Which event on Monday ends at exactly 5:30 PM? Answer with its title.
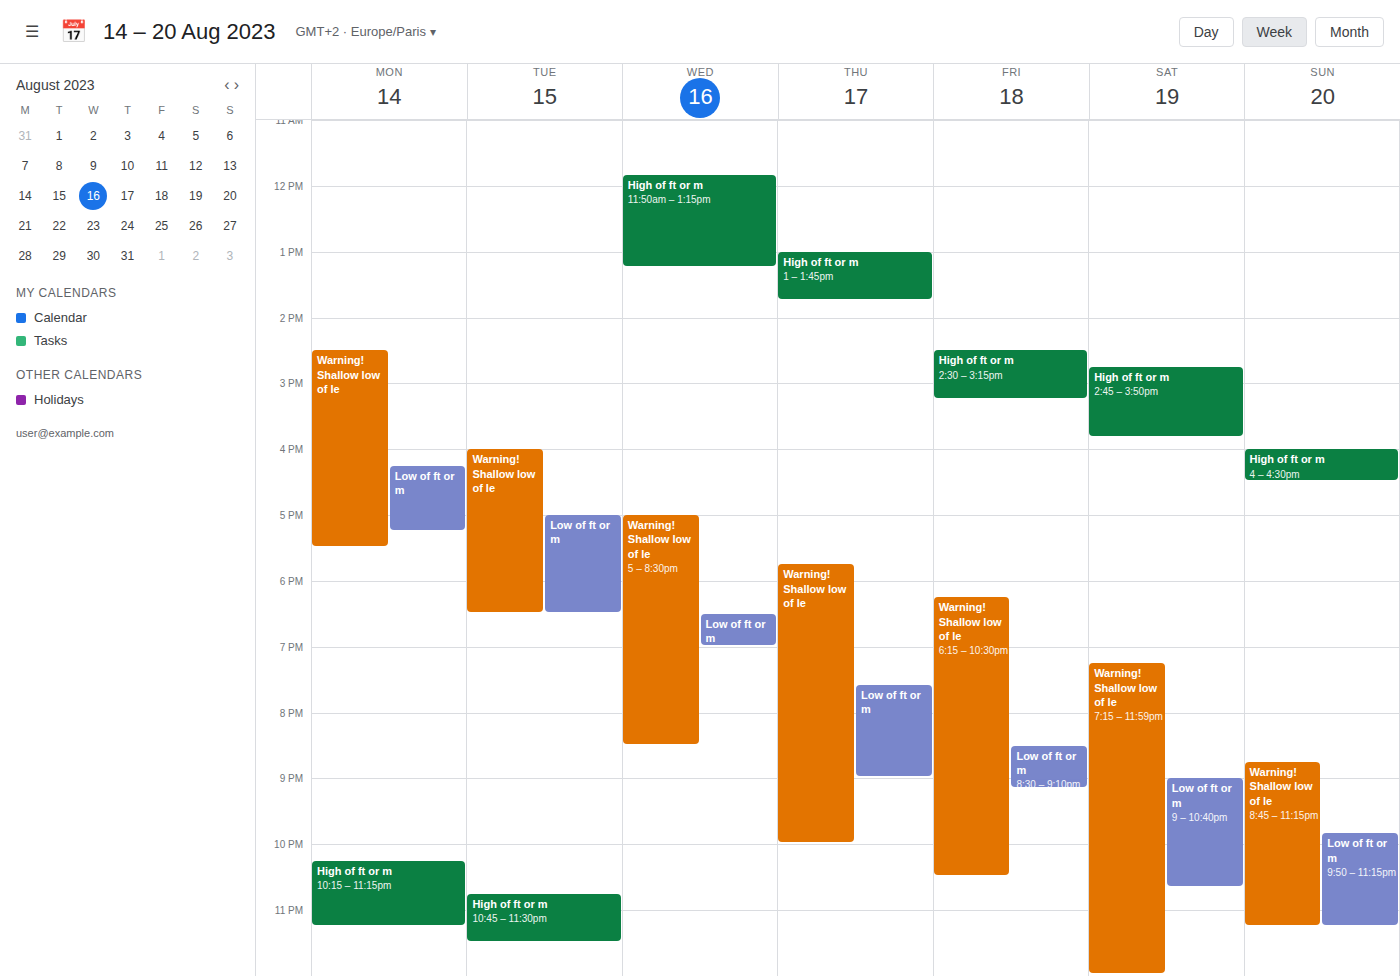
"Warning! Shallow low of le"